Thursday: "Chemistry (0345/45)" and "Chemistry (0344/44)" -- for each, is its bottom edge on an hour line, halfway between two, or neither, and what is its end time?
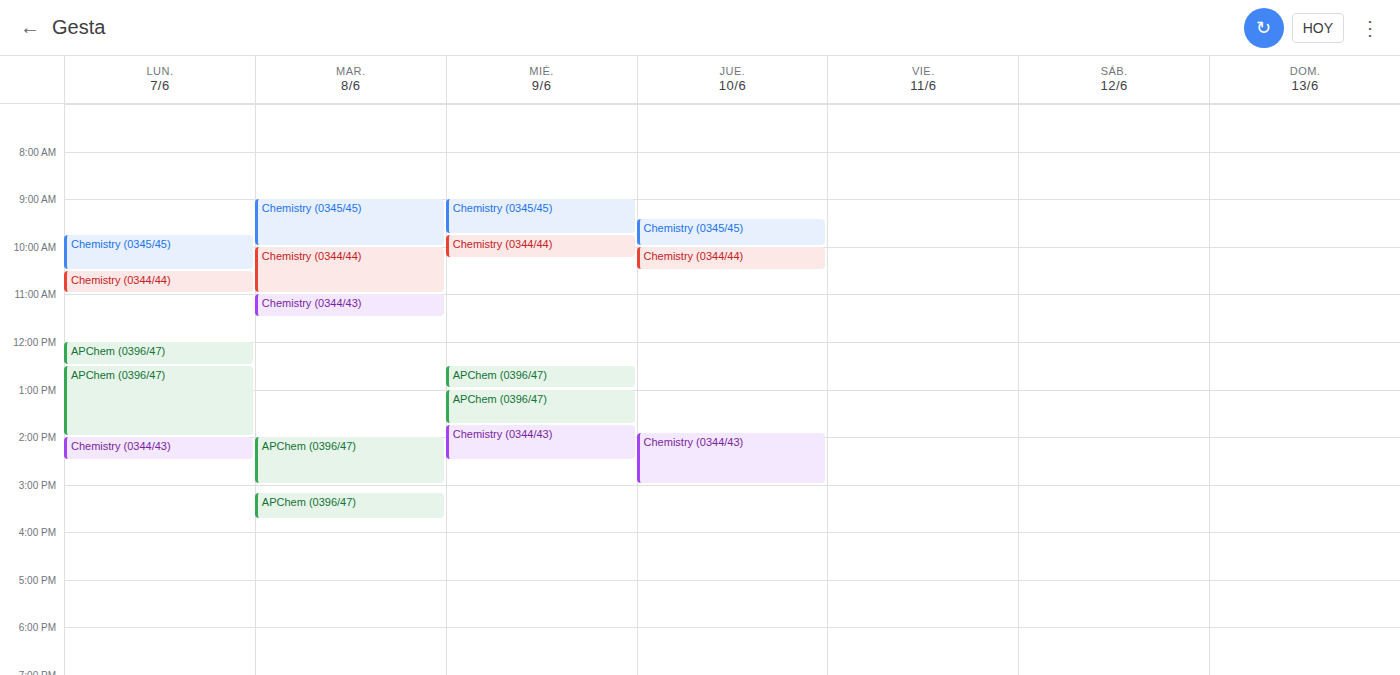
"Chemistry (0345/45)": 10:00 AM, exactly on the 10 AM line. "Chemistry (0344/44)": 10:30 AM, halfway between the 10 AM and 11 AM lines.